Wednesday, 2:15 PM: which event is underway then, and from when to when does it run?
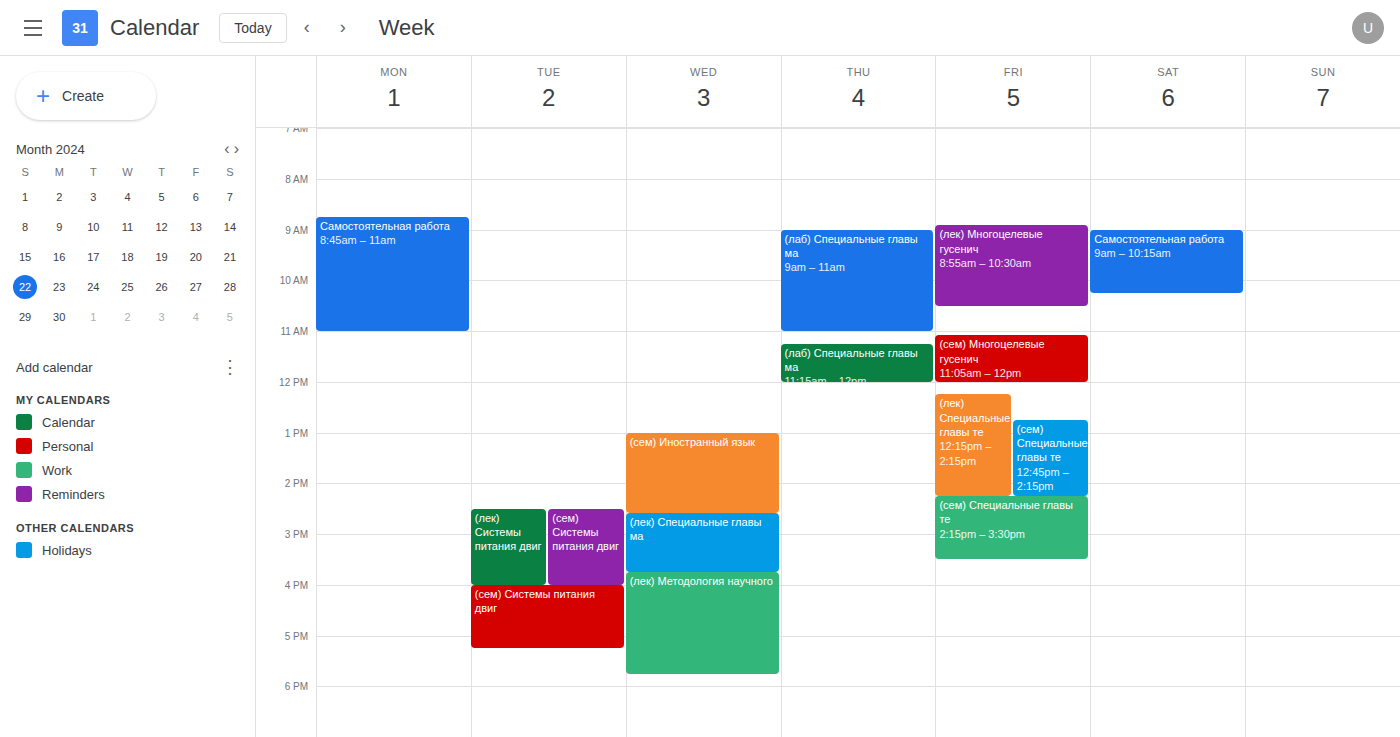
"(сем) Иностранный язык", 1:00 PM to 2:35 PM